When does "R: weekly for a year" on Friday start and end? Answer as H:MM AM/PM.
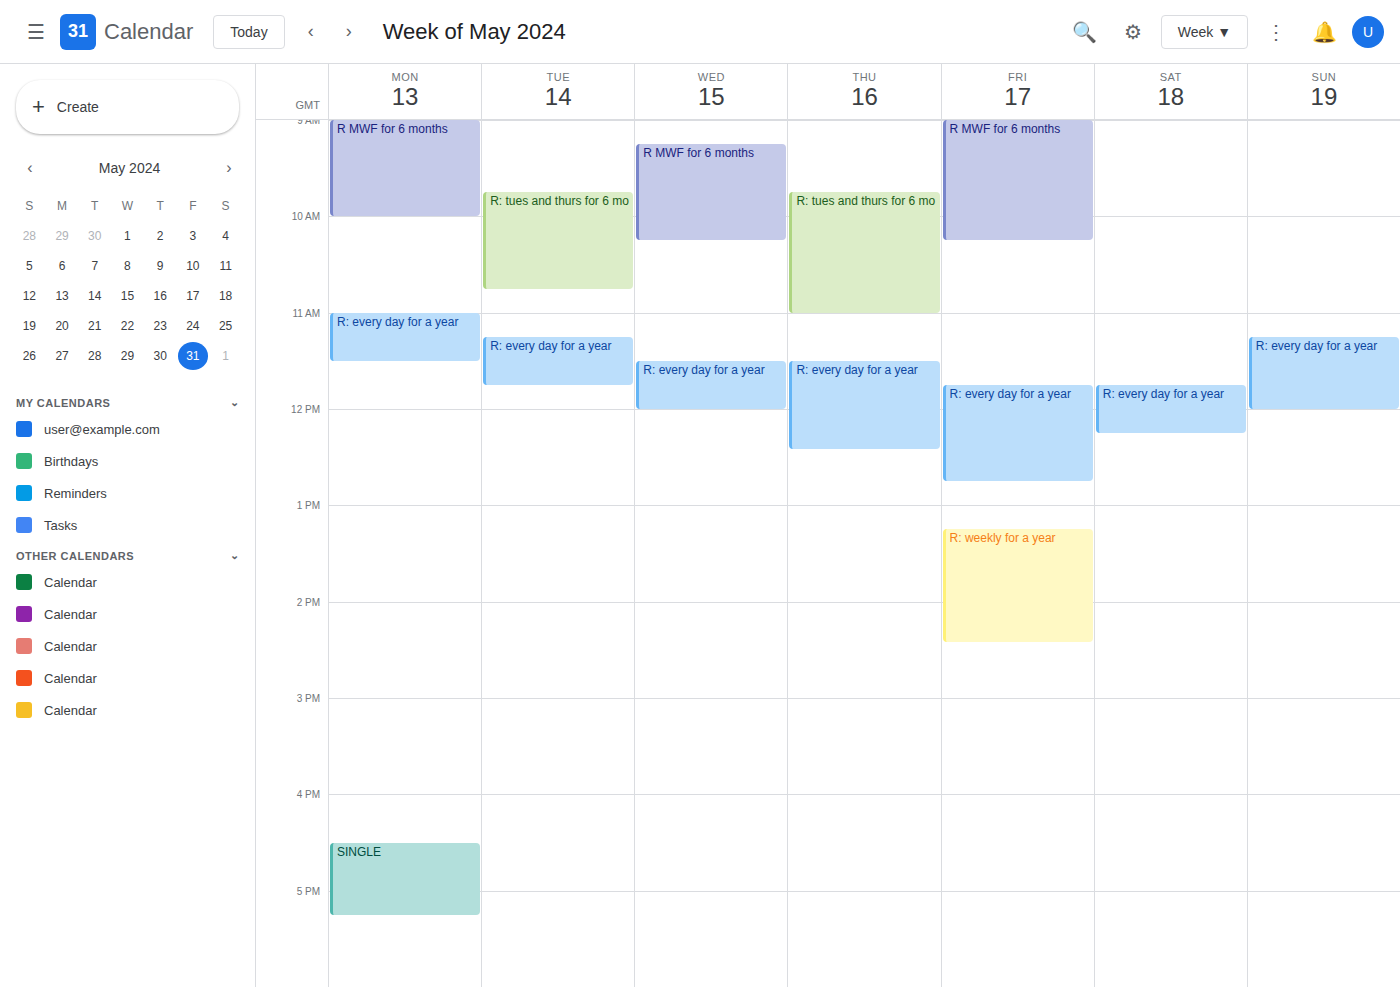
1:15 PM to 2:25 PM